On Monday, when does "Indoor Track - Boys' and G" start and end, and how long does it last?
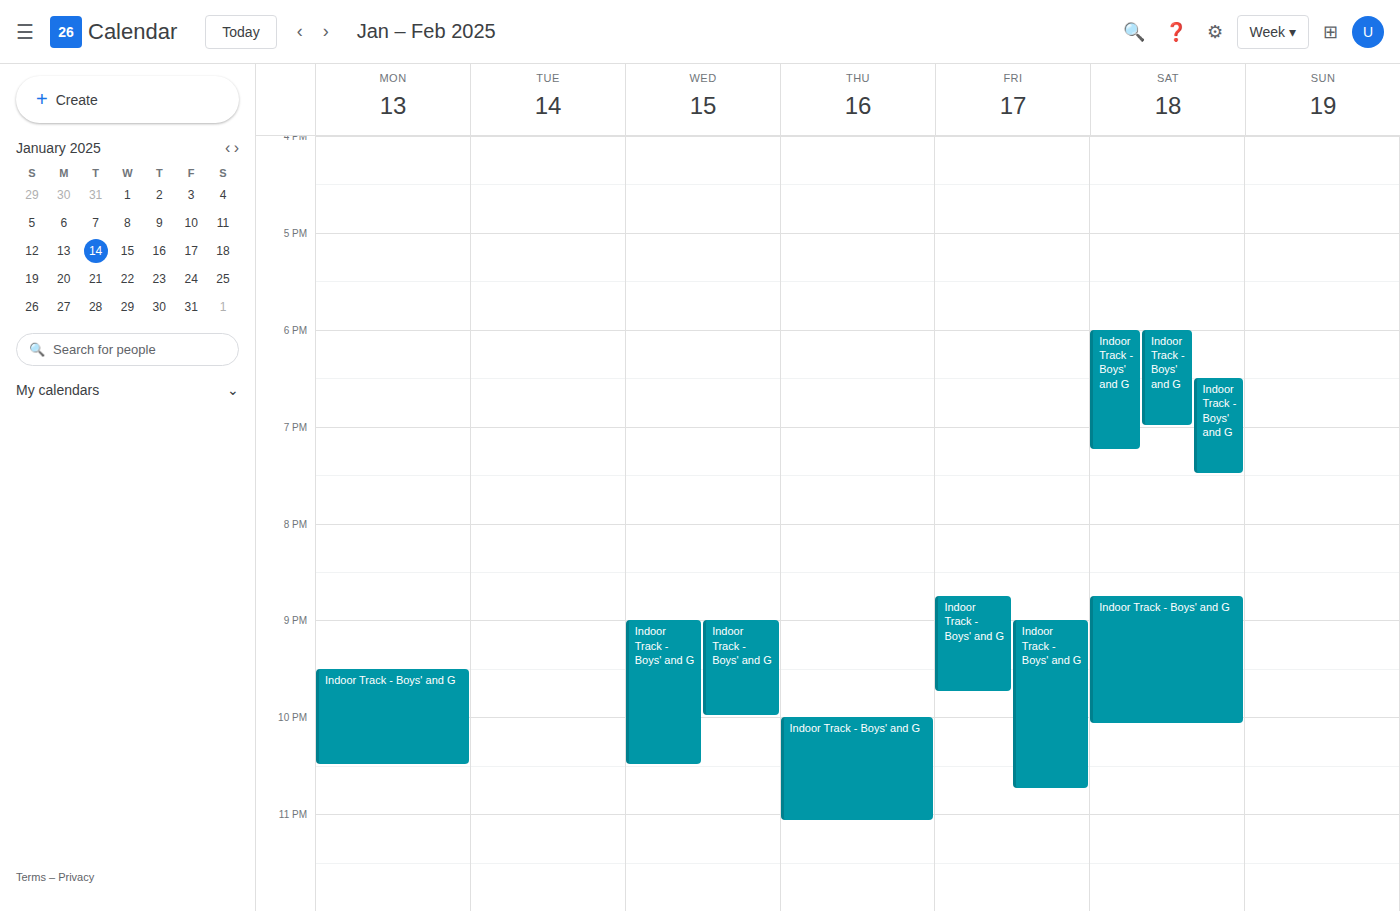
9:30 PM to 10:30 PM, 1 hour